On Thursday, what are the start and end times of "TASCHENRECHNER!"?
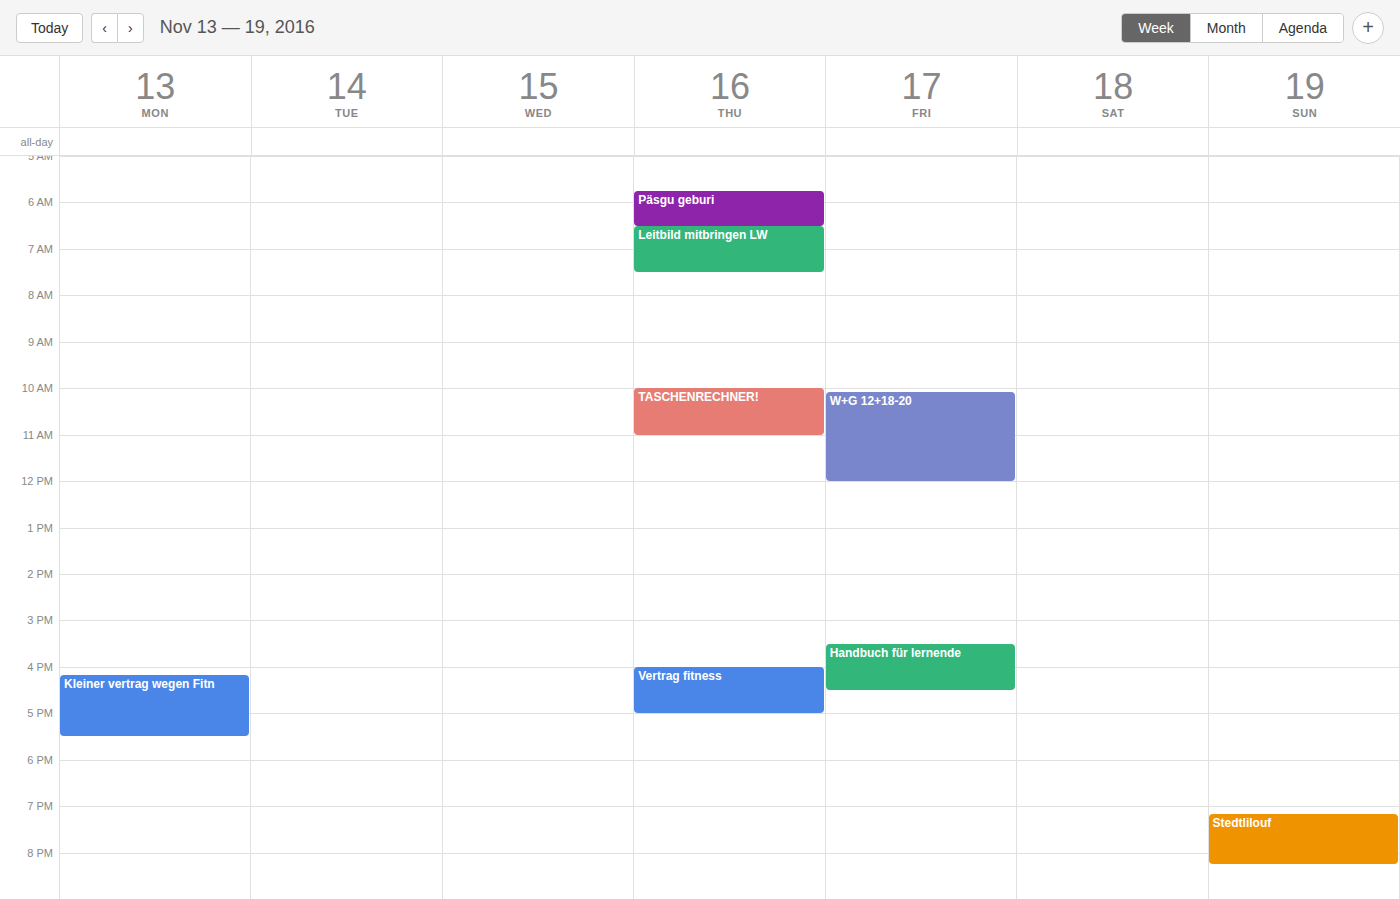
10:00 AM to 11:00 AM